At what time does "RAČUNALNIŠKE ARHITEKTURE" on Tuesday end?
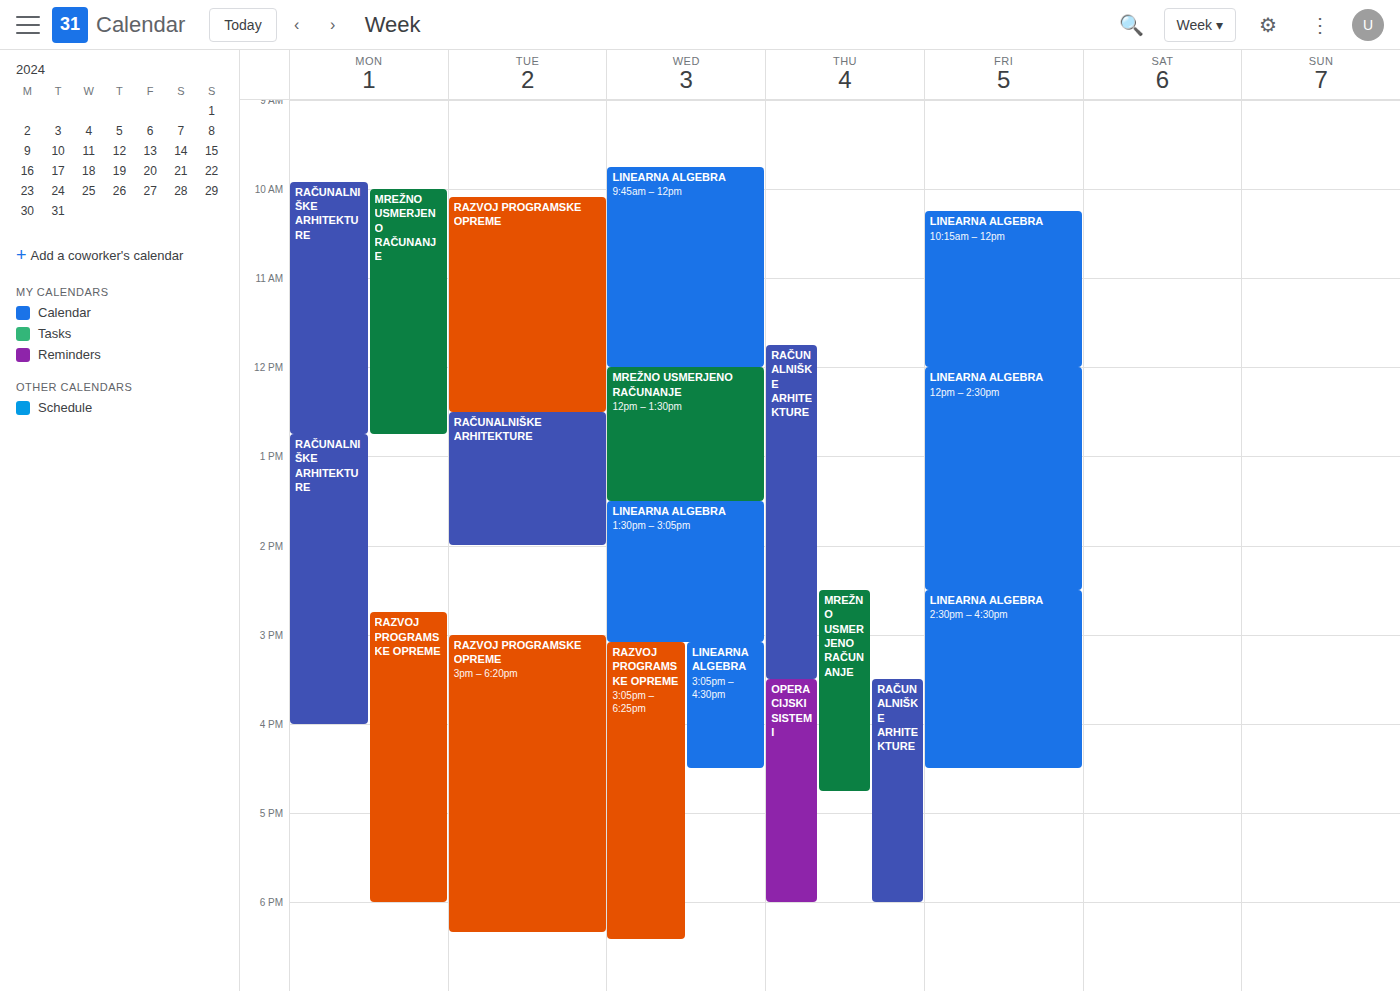
2:00 PM